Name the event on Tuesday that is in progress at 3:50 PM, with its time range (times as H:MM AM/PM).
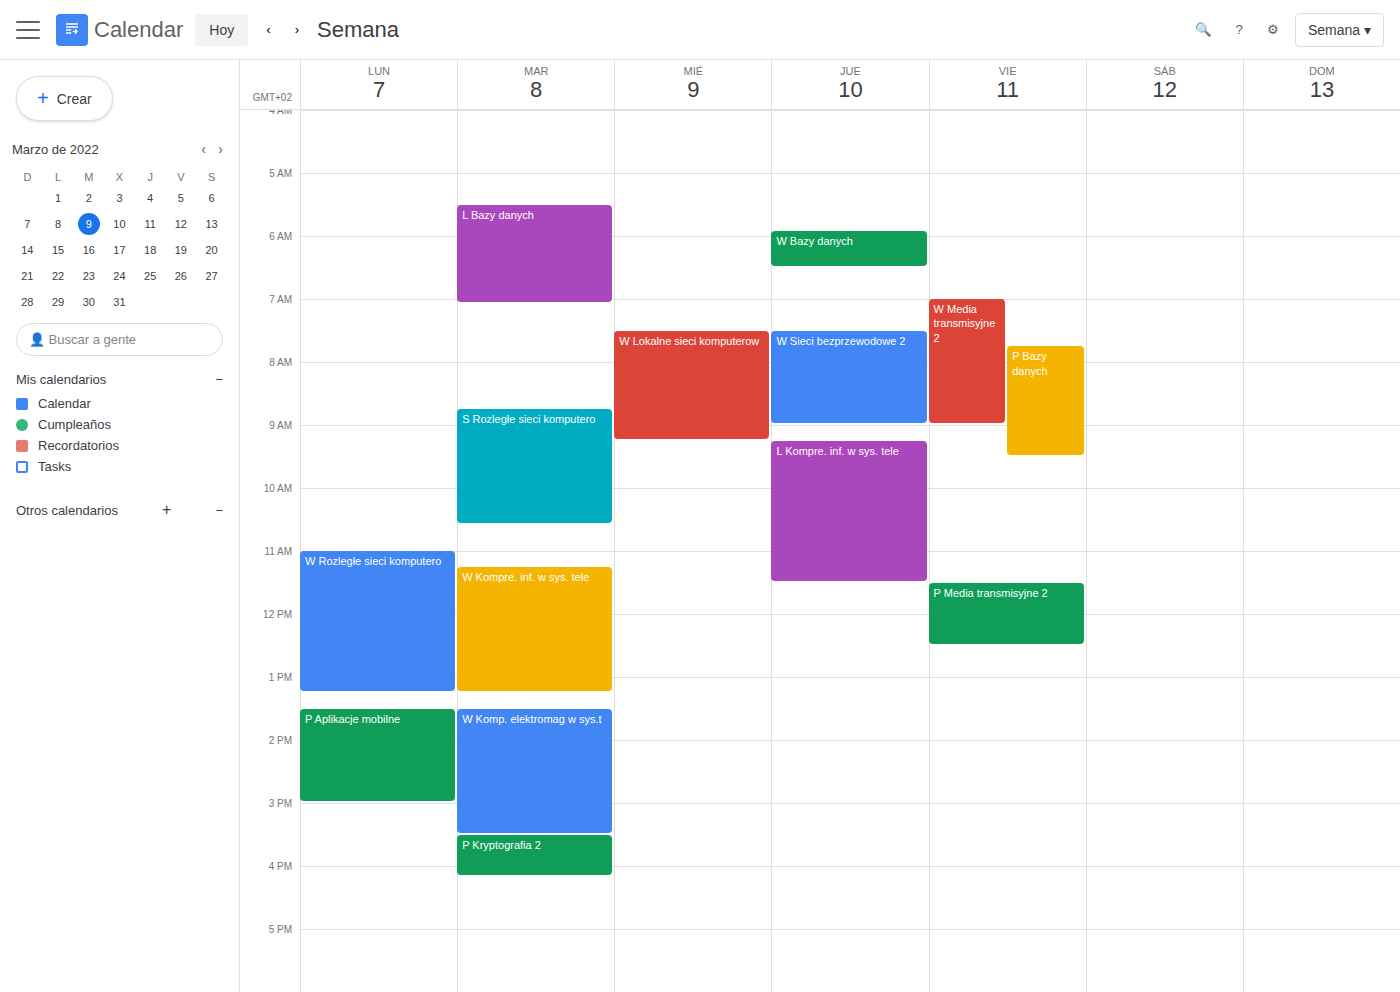
"P Kryptografia 2", 3:30 PM to 4:10 PM